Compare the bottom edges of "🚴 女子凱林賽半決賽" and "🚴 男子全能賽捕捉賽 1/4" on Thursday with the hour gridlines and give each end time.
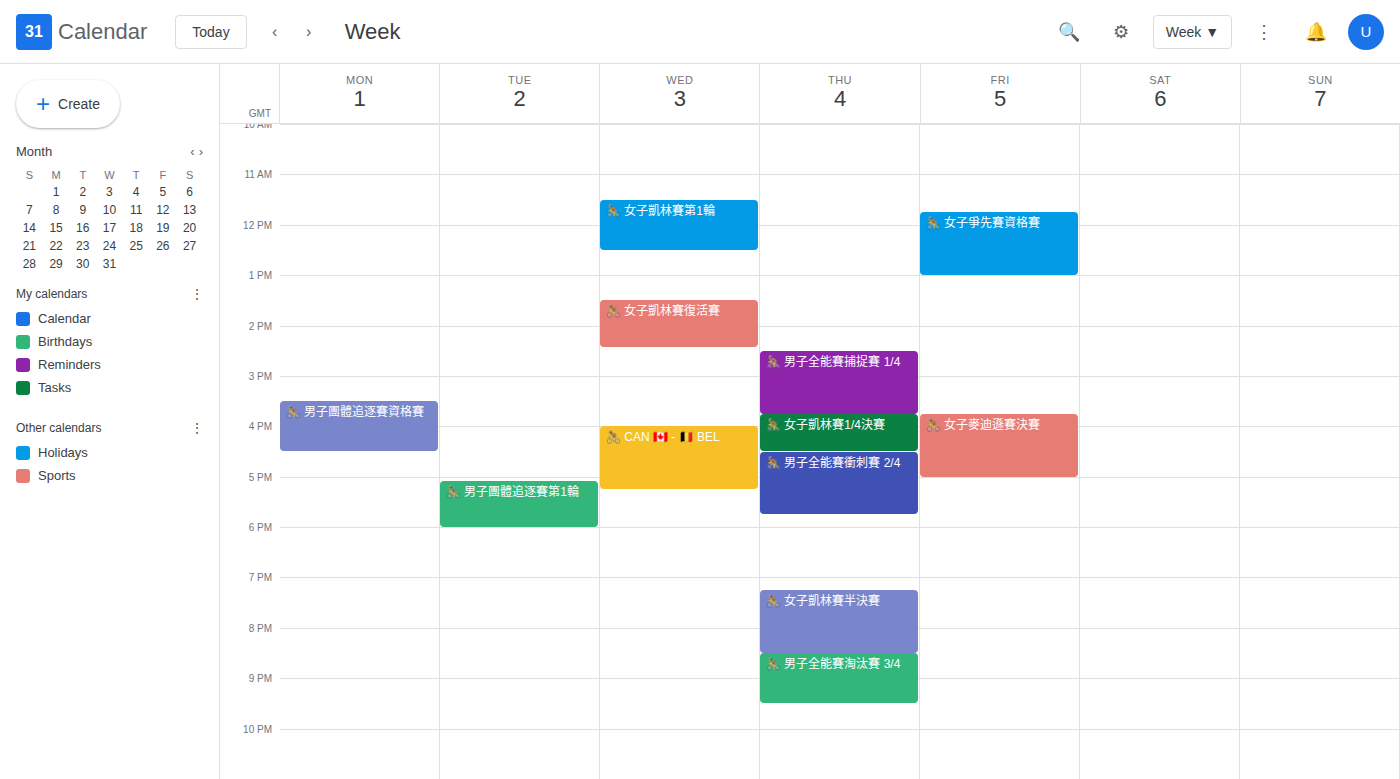
"🚴 女子凱林賽半決賽": 8:30 PM, halfway between the 8 PM and 9 PM lines. "🚴 男子全能賽捕捉賽 1/4": 3:45 PM, neither: three quarters of the way from the 3 PM line to the 4 PM line.